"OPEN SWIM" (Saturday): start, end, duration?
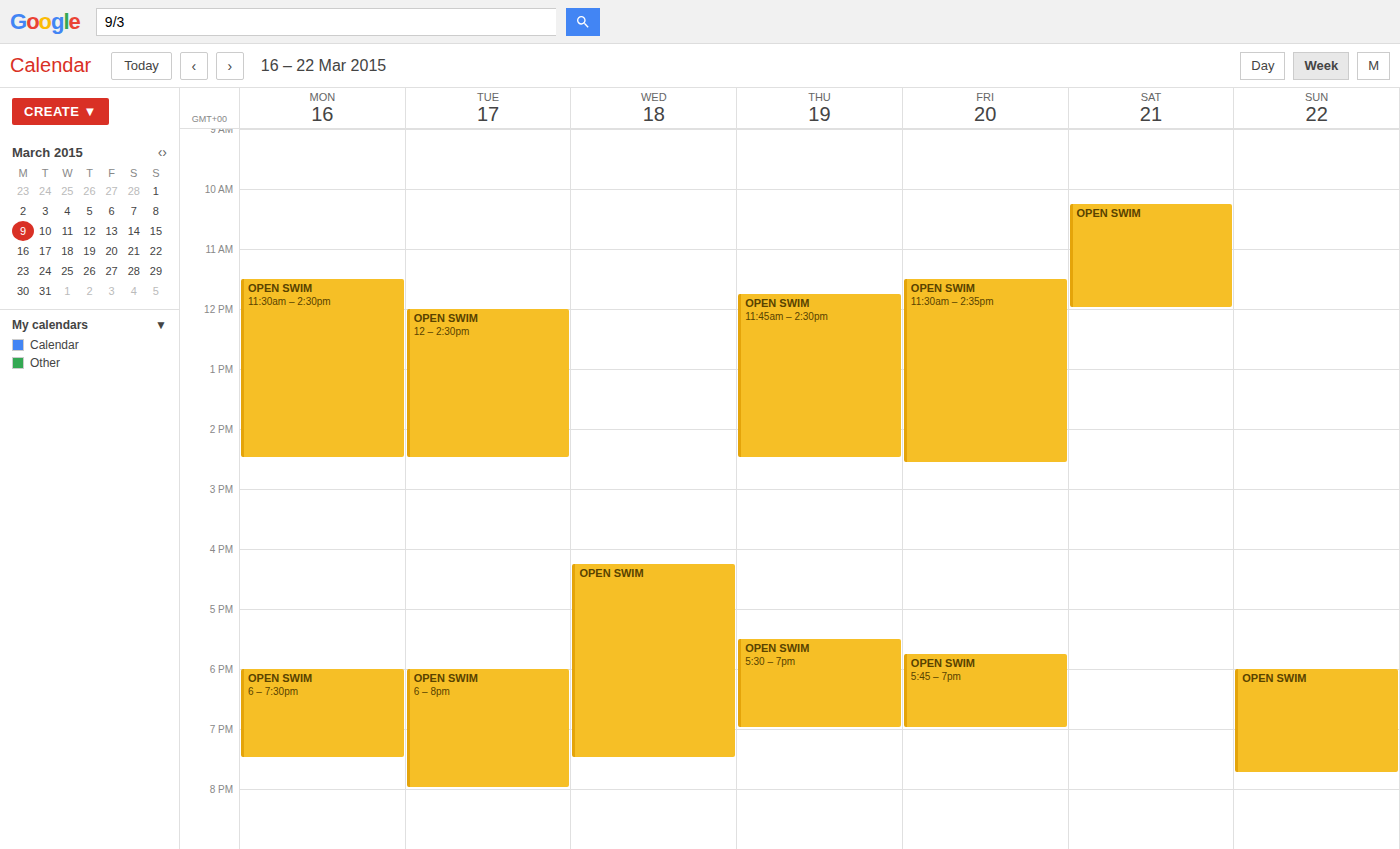
10:15 AM to 12:00 PM, 1 hour 45 minutes